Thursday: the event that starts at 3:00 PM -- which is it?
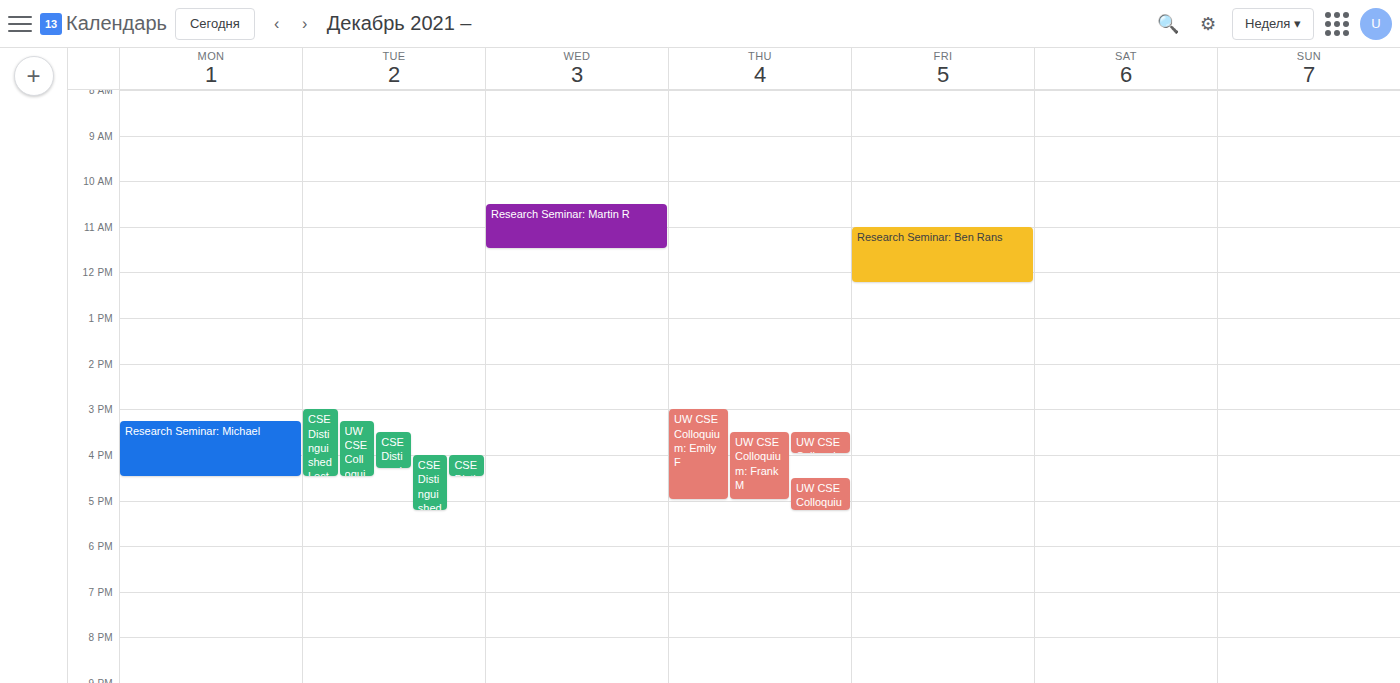
"UW CSE Colloquium: Emily F"